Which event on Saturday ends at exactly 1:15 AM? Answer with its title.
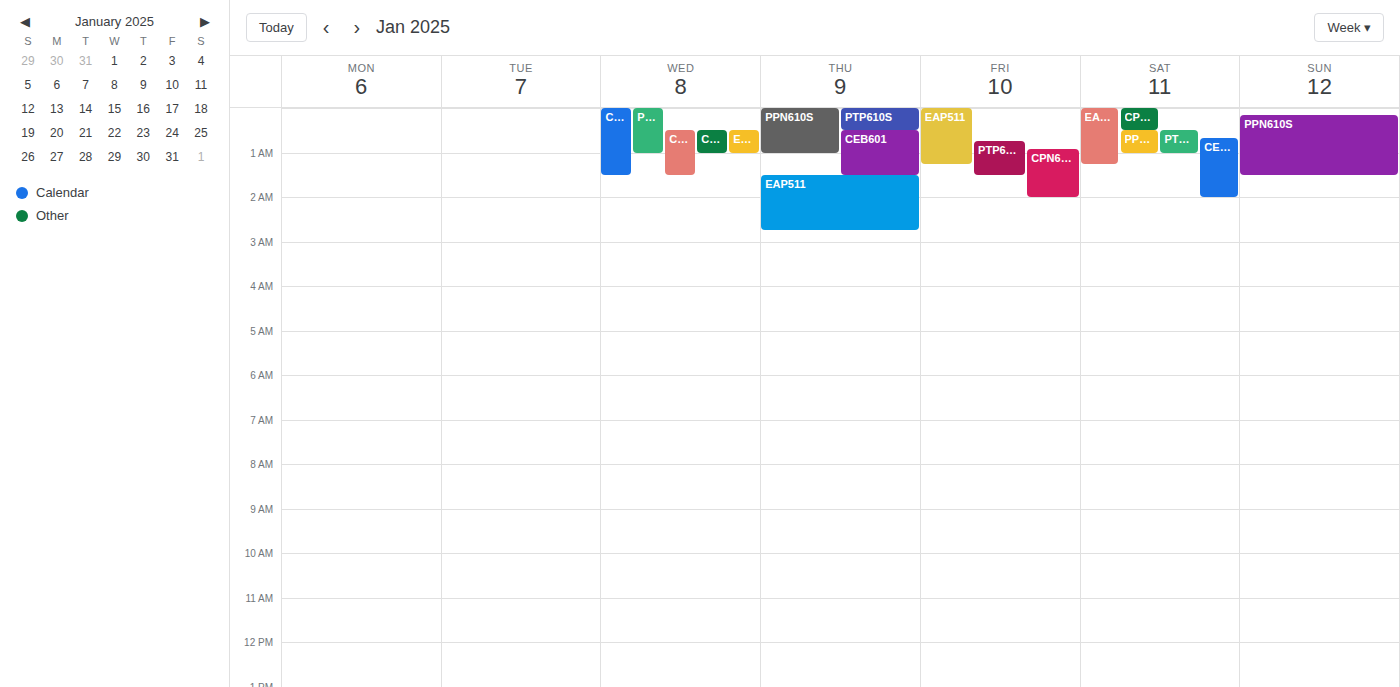
"EAP511"